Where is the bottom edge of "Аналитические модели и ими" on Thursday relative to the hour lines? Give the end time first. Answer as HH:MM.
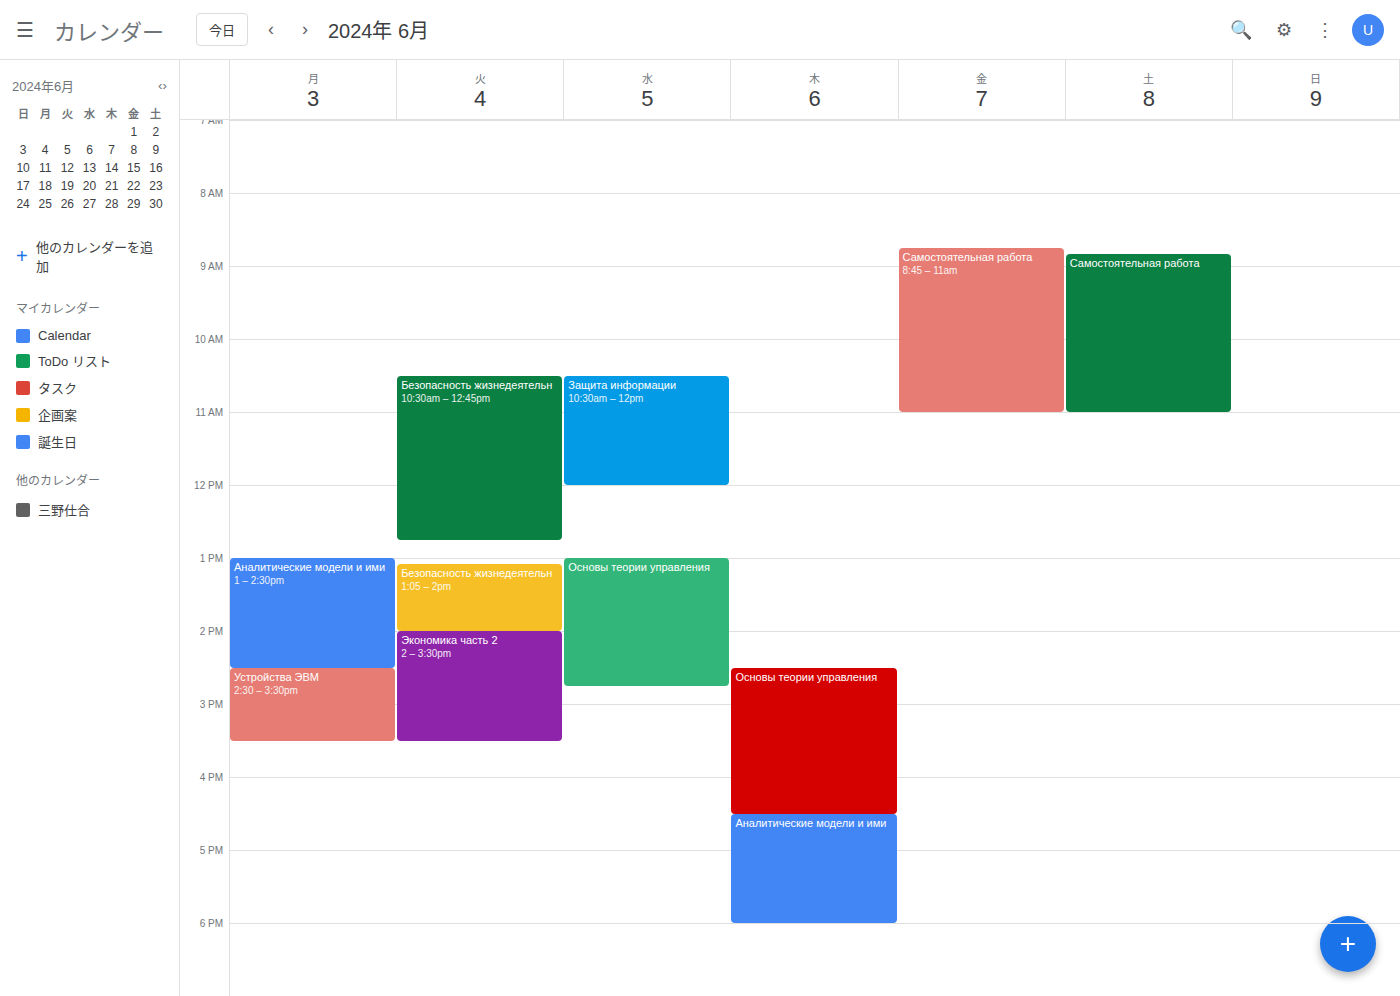
18:00 -- exactly on the 18:00 line.